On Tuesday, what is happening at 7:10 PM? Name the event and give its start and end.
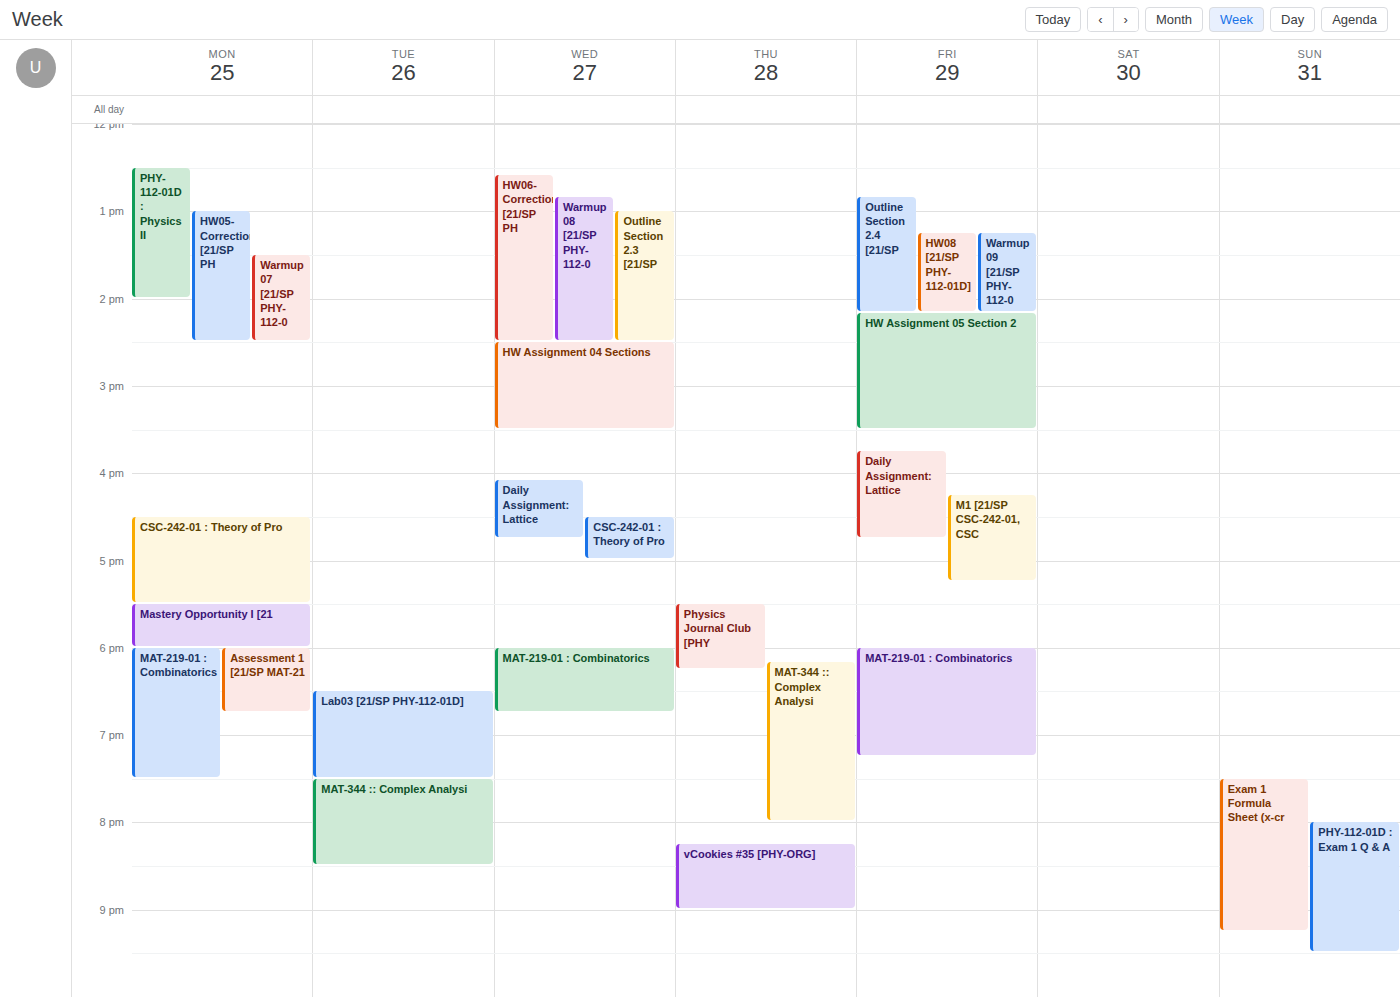
"Lab03 [21/SP PHY-112-01D]", 6:30 PM to 7:30 PM